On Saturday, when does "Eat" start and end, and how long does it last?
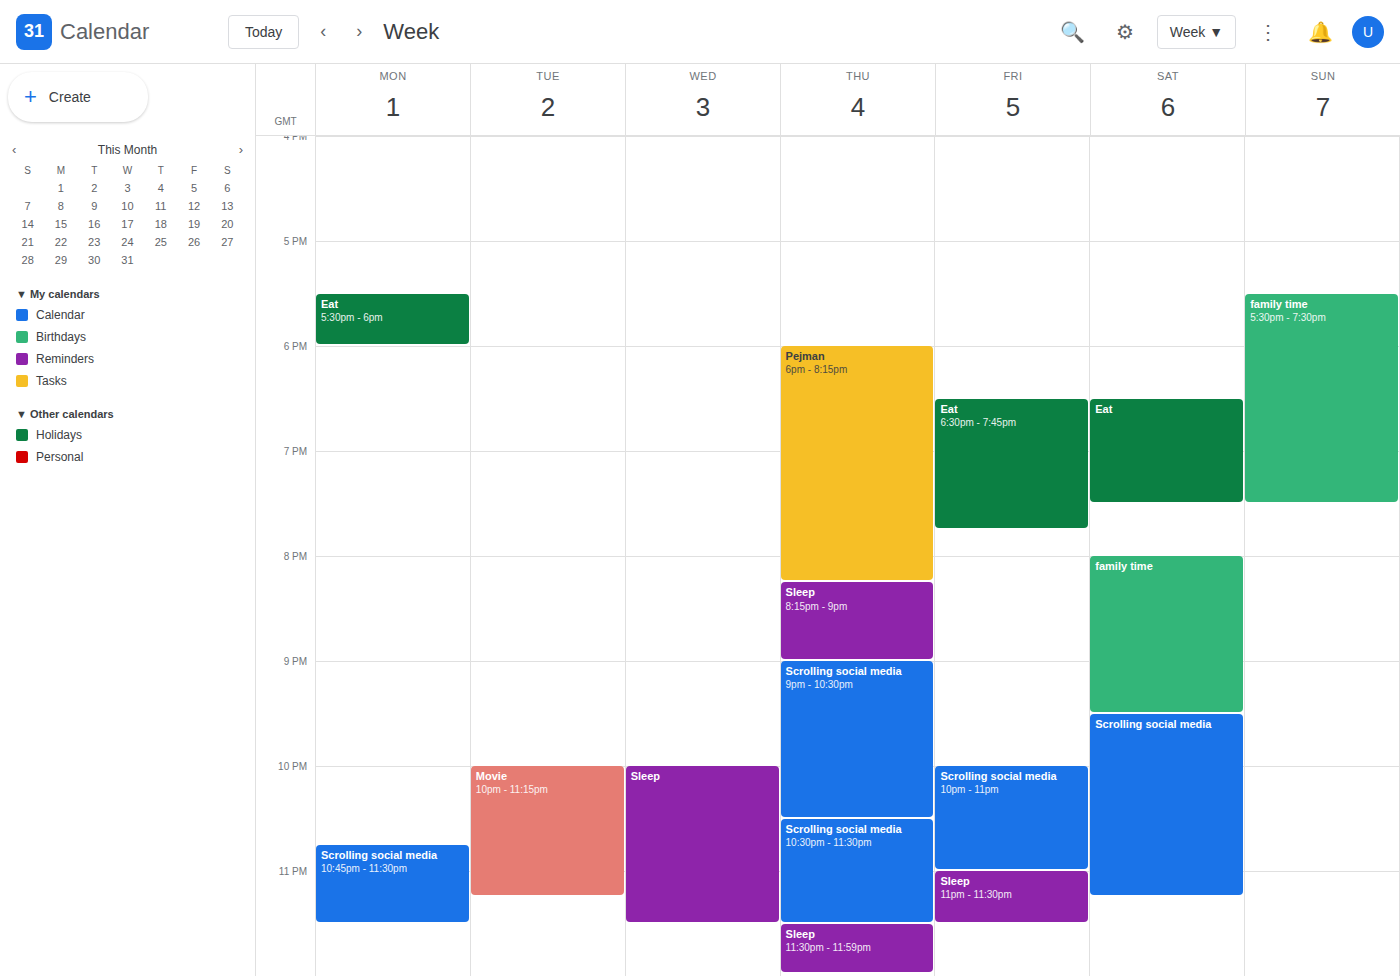
6:30 PM to 7:30 PM, 1 hour